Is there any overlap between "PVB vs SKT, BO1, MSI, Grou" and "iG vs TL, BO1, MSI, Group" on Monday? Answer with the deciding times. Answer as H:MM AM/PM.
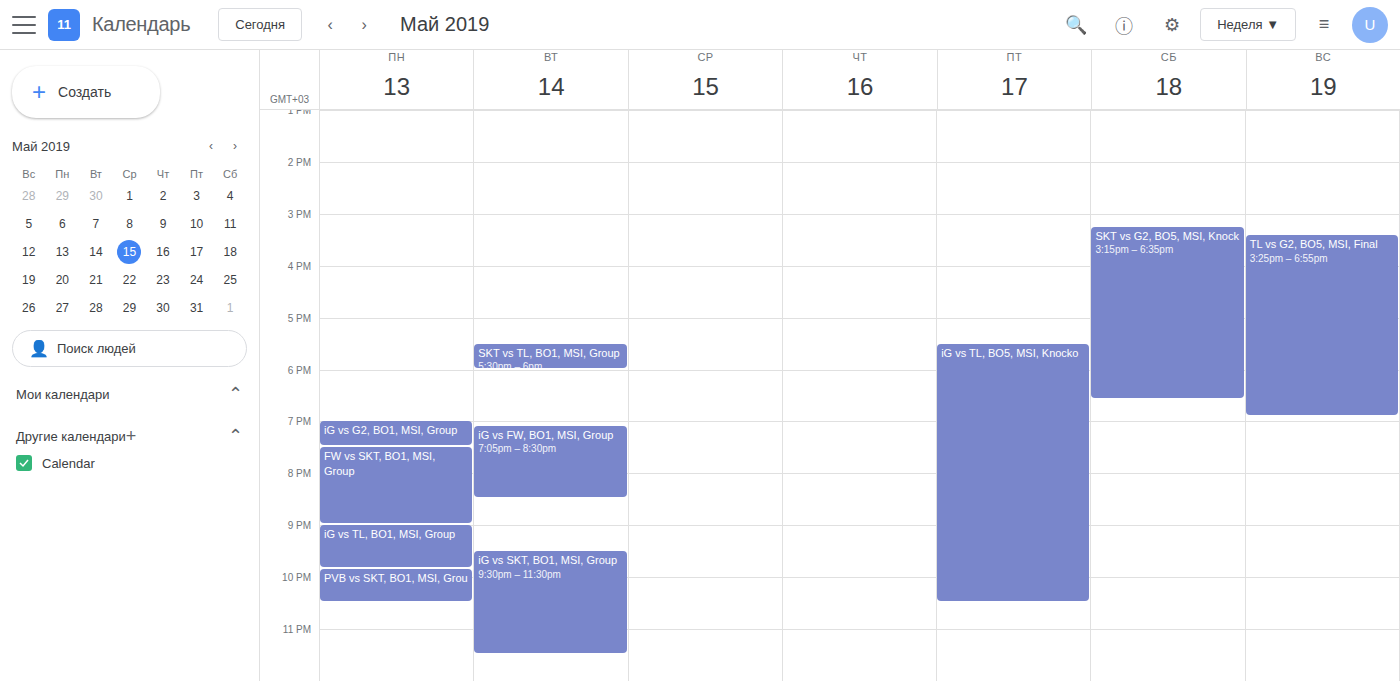
"iG vs TL, BO1, MSI, Group" ends at 9:50 PM, exactly when "PVB vs SKT, BO1, MSI, Grou" starts -- they touch but do not overlap.